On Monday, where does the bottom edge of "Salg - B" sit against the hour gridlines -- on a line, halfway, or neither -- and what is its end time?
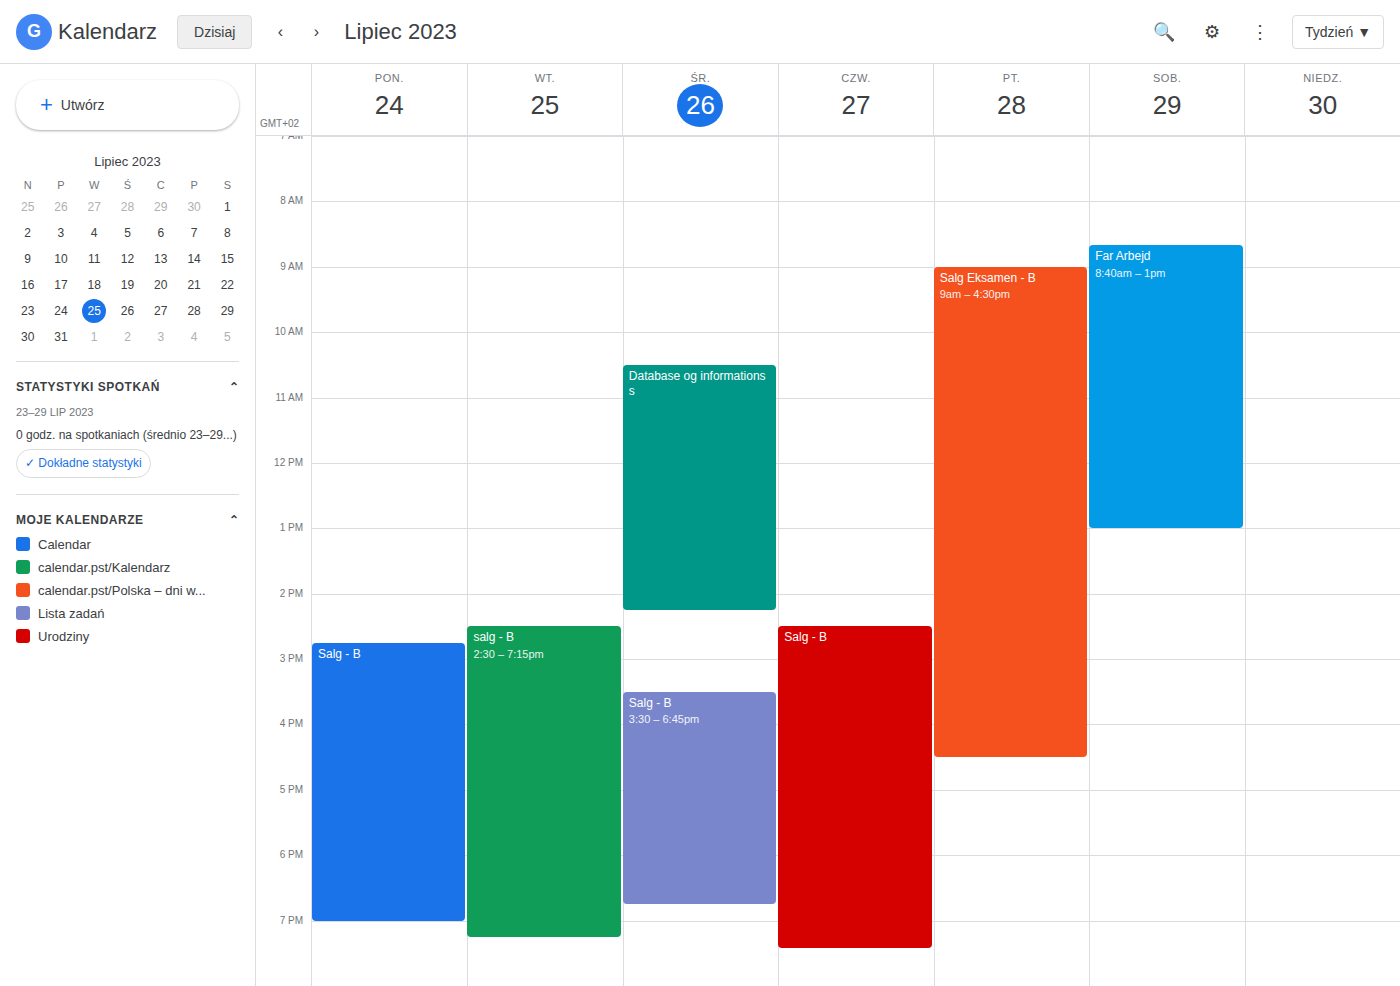
7:00 PM -- exactly on the 7 PM line.